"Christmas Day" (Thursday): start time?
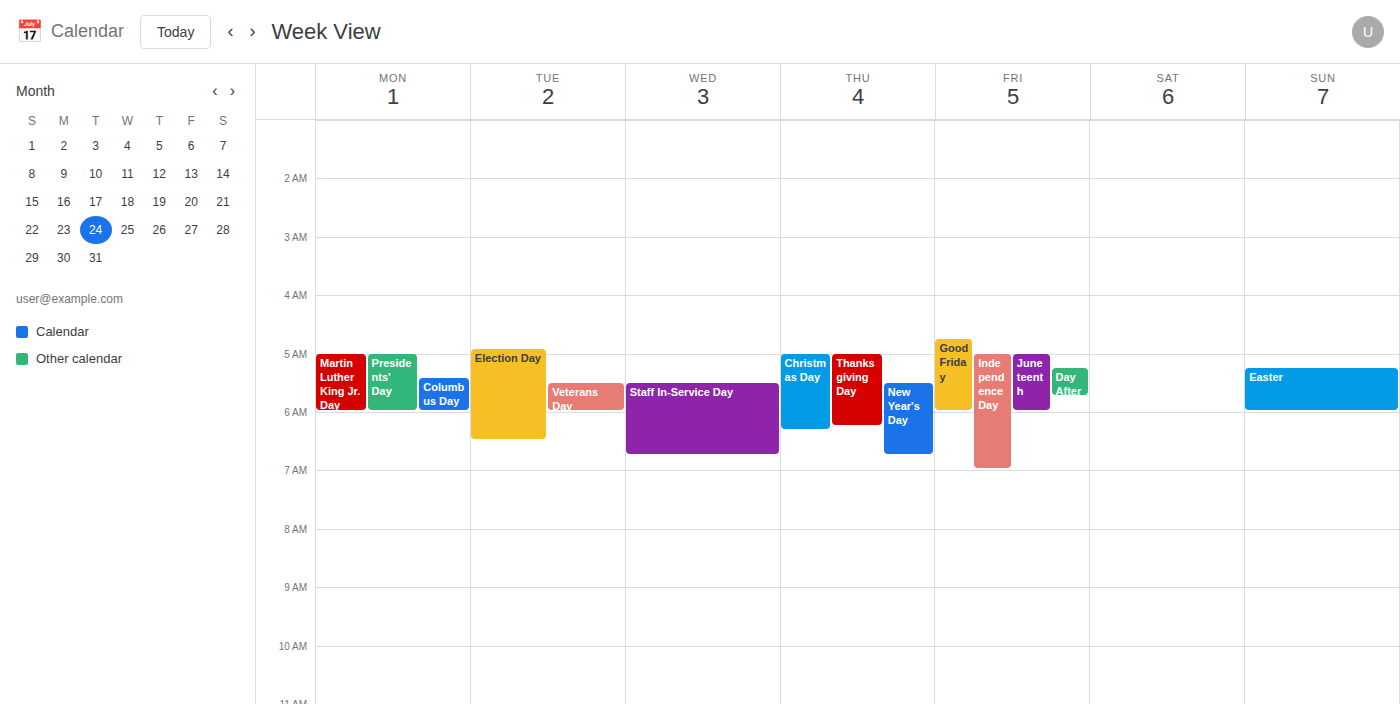
5:00 AM